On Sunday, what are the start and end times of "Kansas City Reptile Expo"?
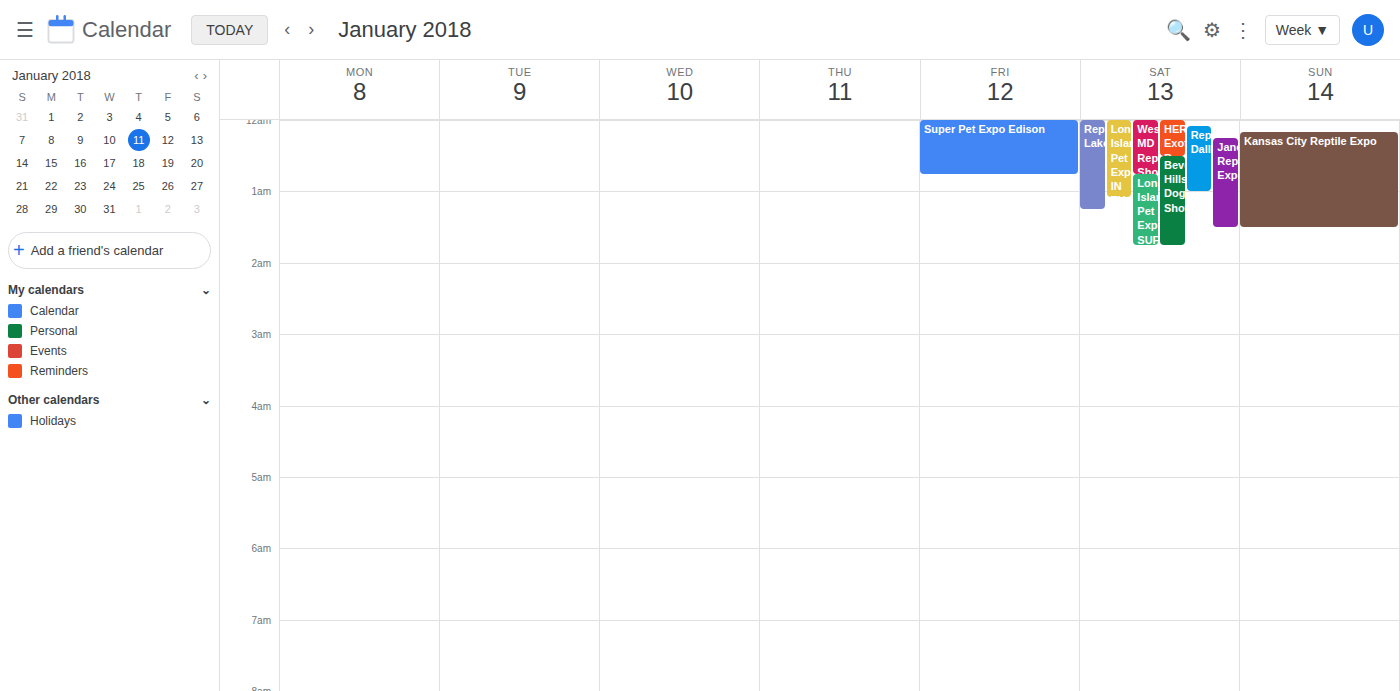
12:10 AM to 1:30 AM